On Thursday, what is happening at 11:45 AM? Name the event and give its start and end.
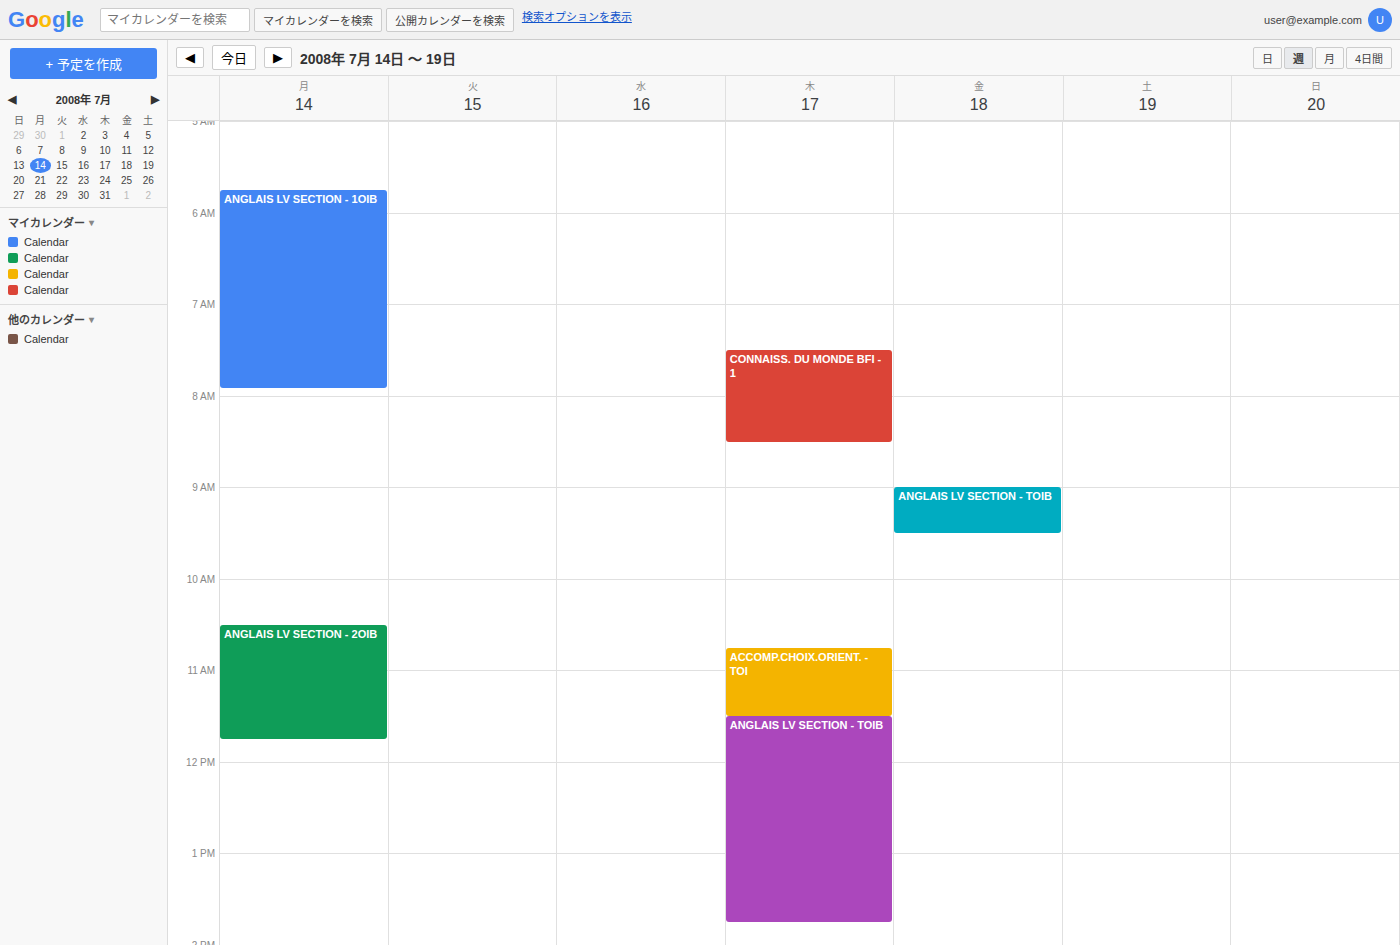
"ANGLAIS LV SECTION - TOIB", 11:30 AM to 1:45 PM